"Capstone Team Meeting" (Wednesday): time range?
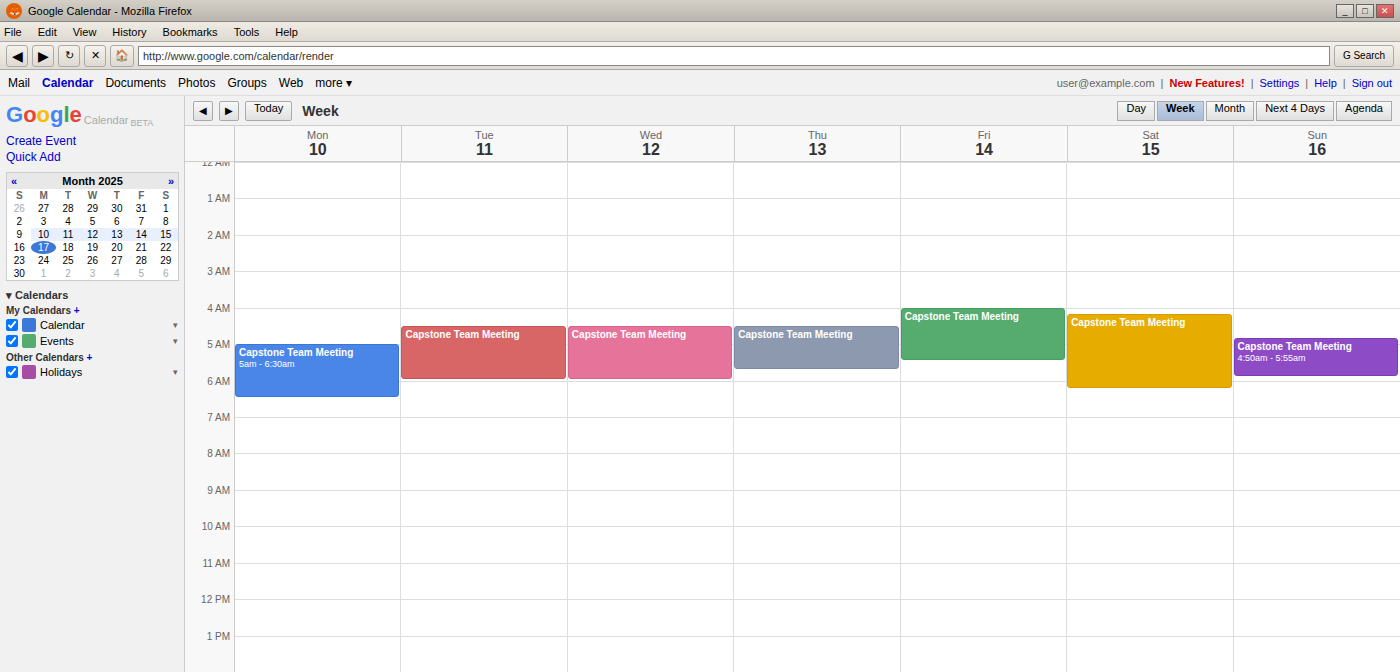
4:30 AM to 6:00 AM